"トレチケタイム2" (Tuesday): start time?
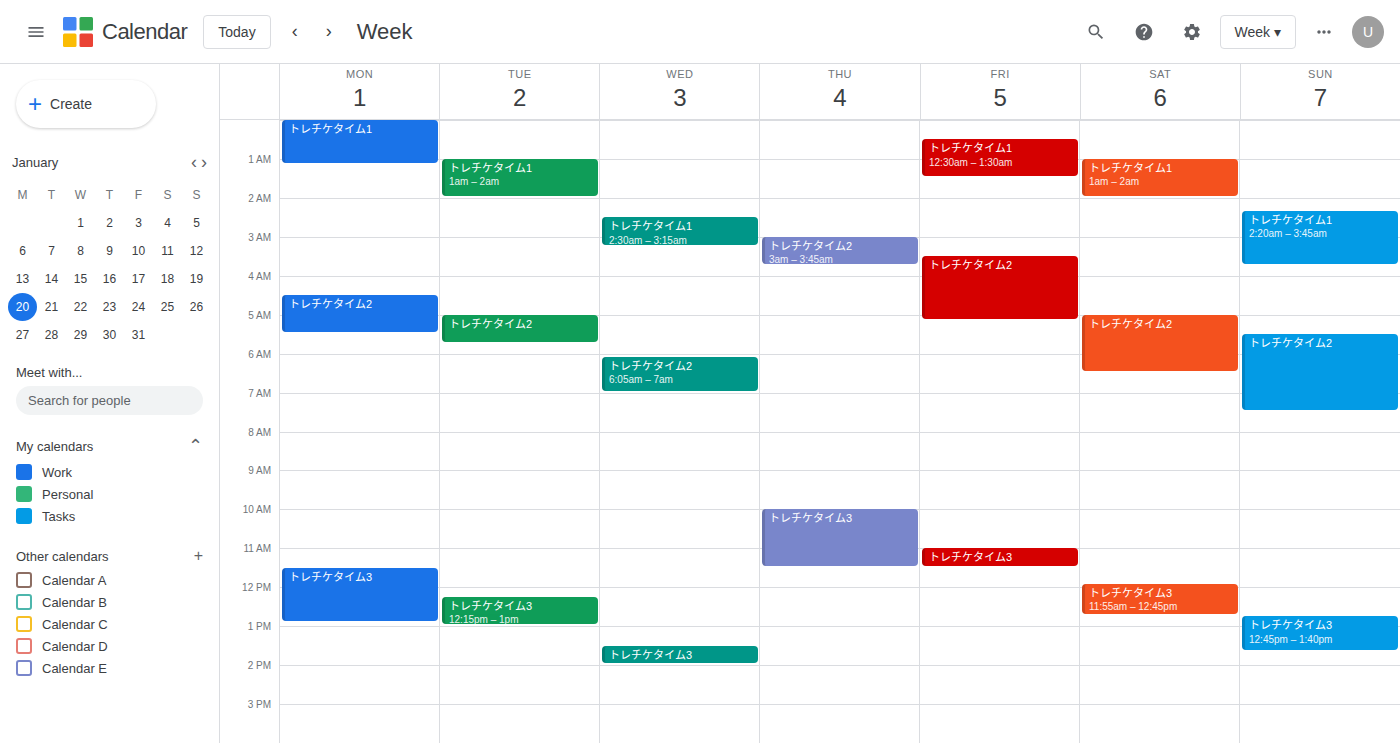
5:00 AM